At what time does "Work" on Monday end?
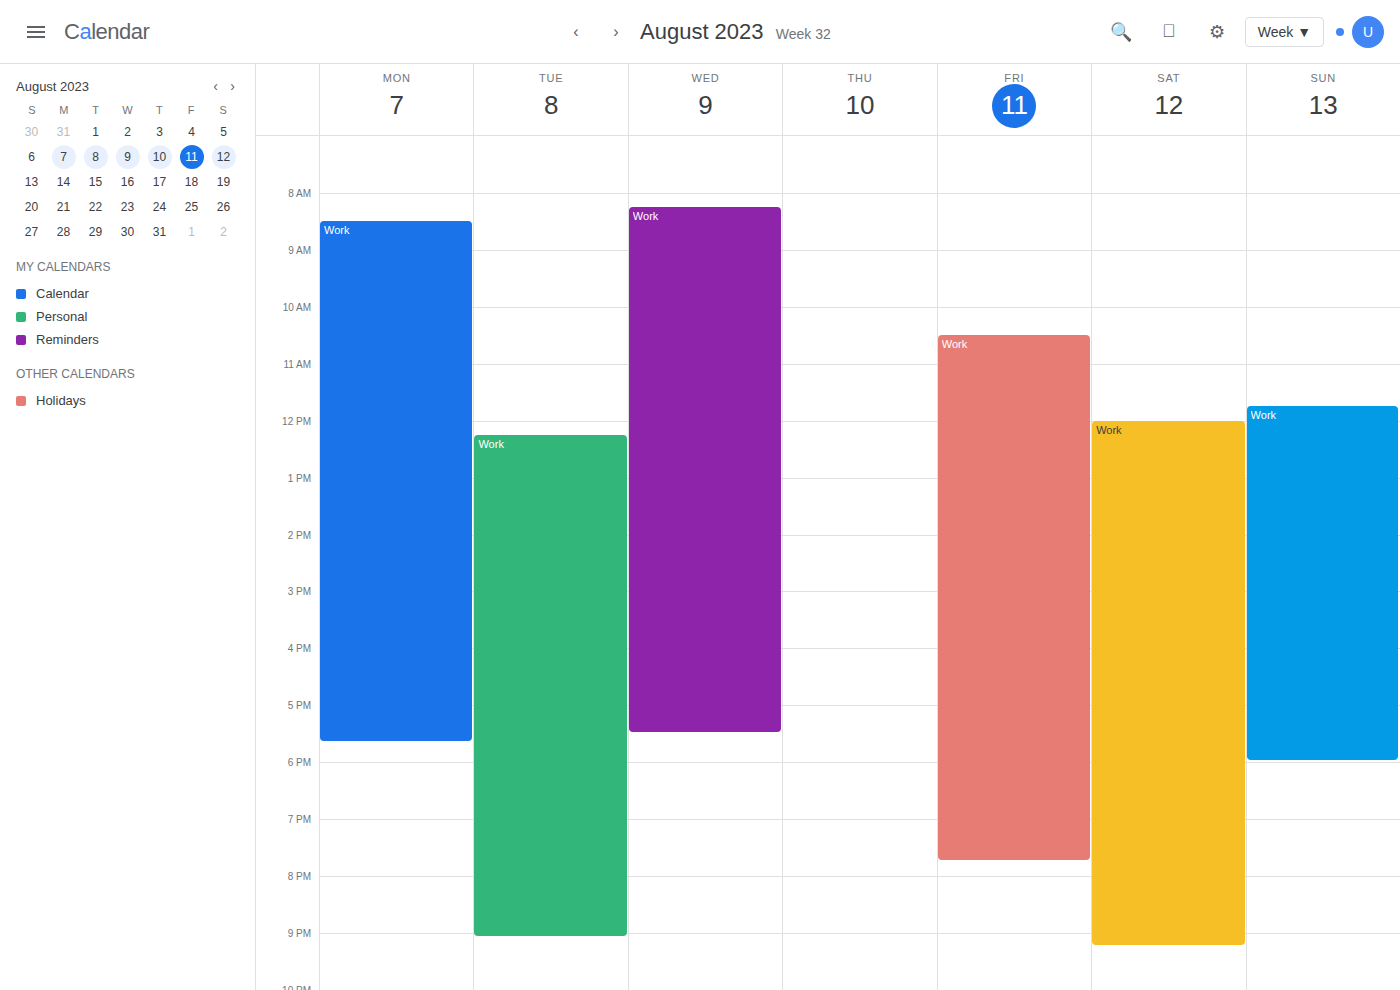
5:40 PM